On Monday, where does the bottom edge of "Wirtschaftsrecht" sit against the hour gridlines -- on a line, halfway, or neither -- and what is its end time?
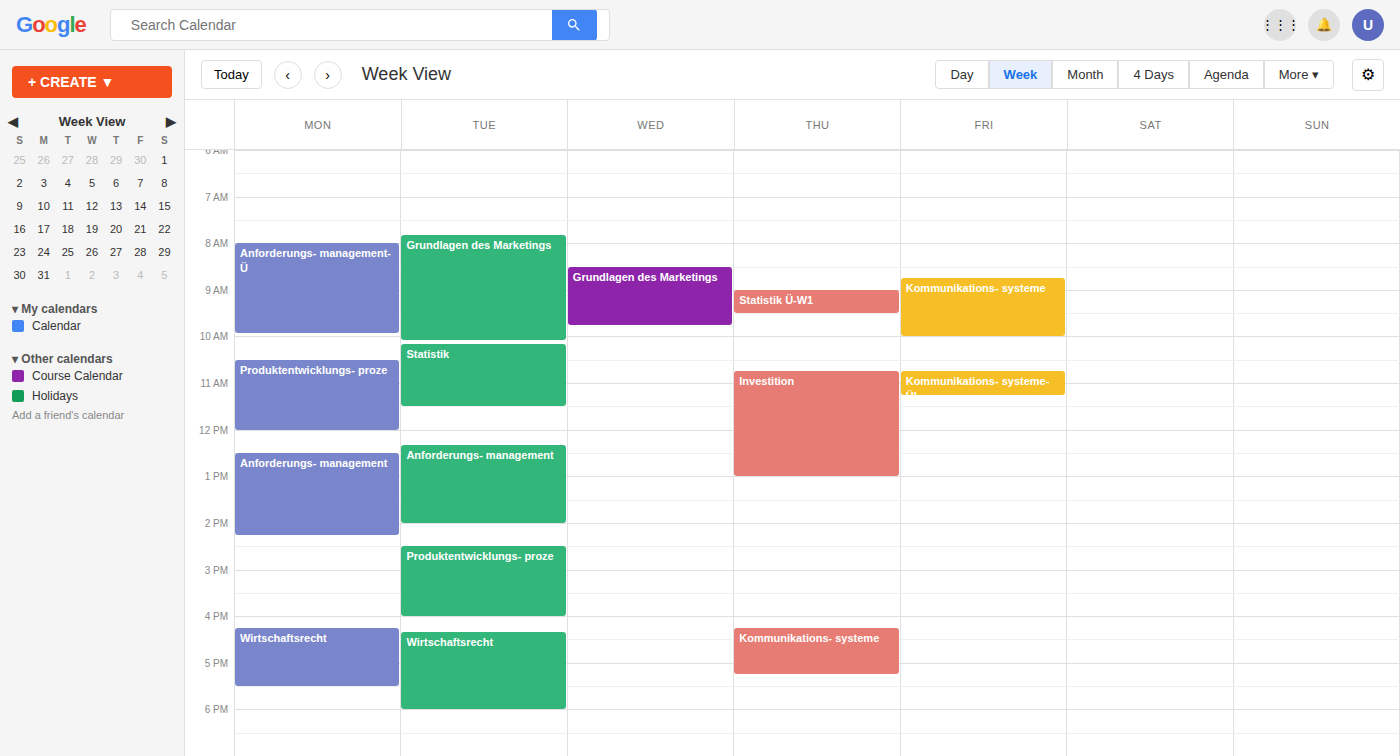
5:30 PM -- halfway between the 5 PM and 6 PM lines.